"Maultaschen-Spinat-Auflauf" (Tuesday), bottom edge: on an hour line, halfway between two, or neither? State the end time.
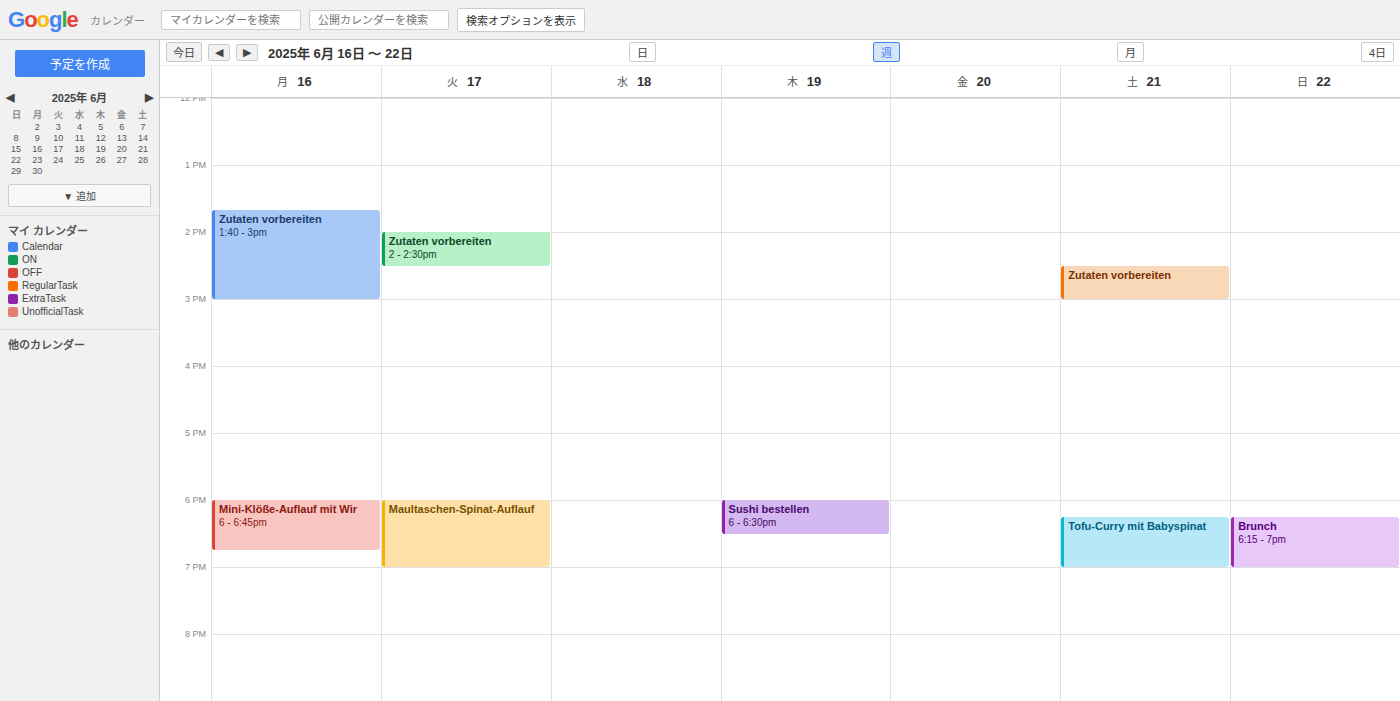
7:00 PM -- exactly on the 7 PM line.